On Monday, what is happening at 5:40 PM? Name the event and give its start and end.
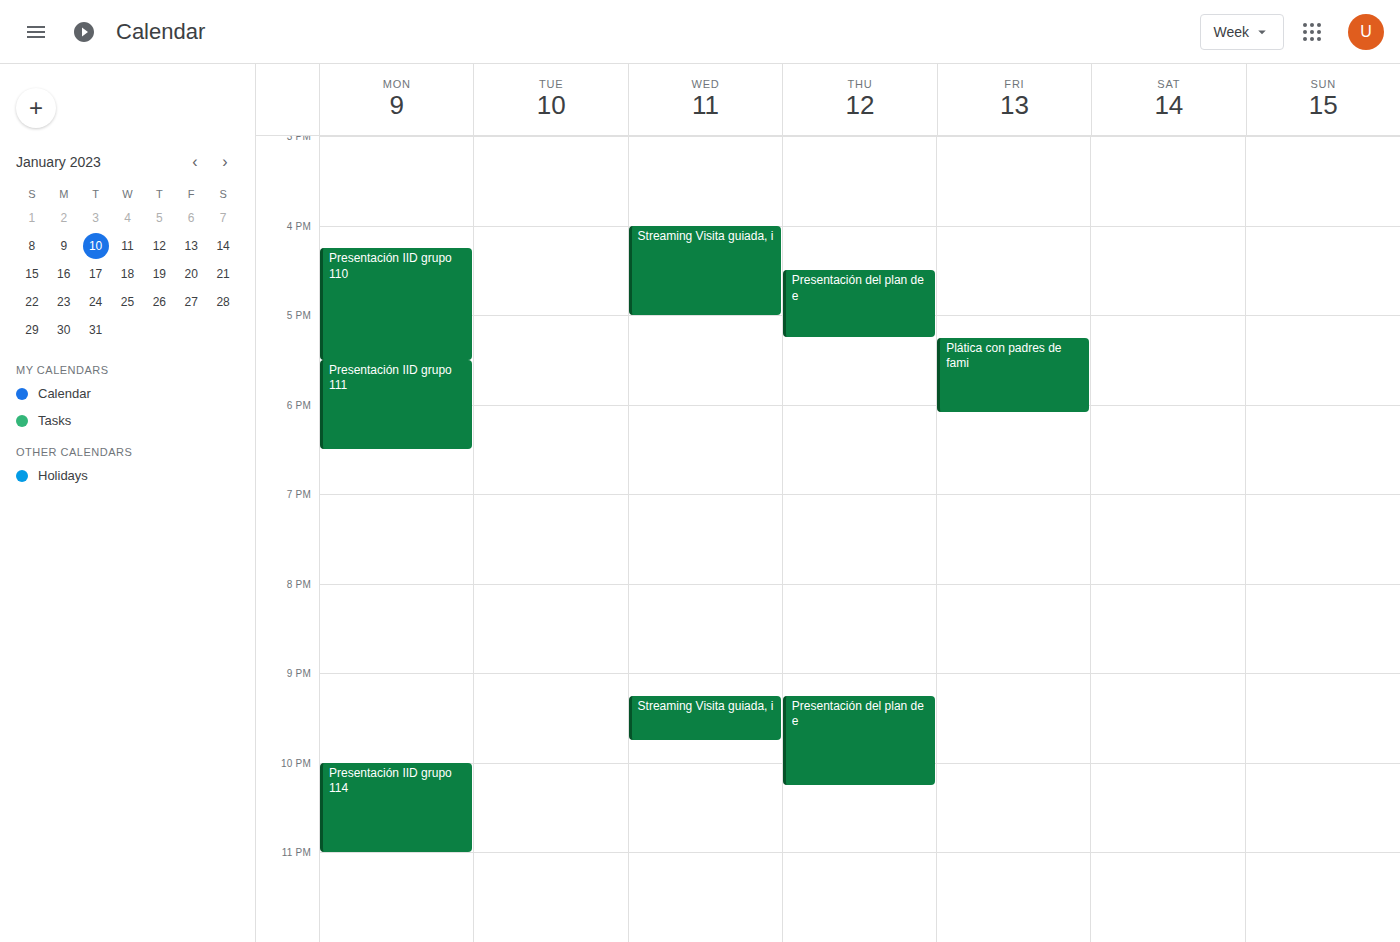
"Presentación IID grupo 111", 5:30 PM to 6:30 PM